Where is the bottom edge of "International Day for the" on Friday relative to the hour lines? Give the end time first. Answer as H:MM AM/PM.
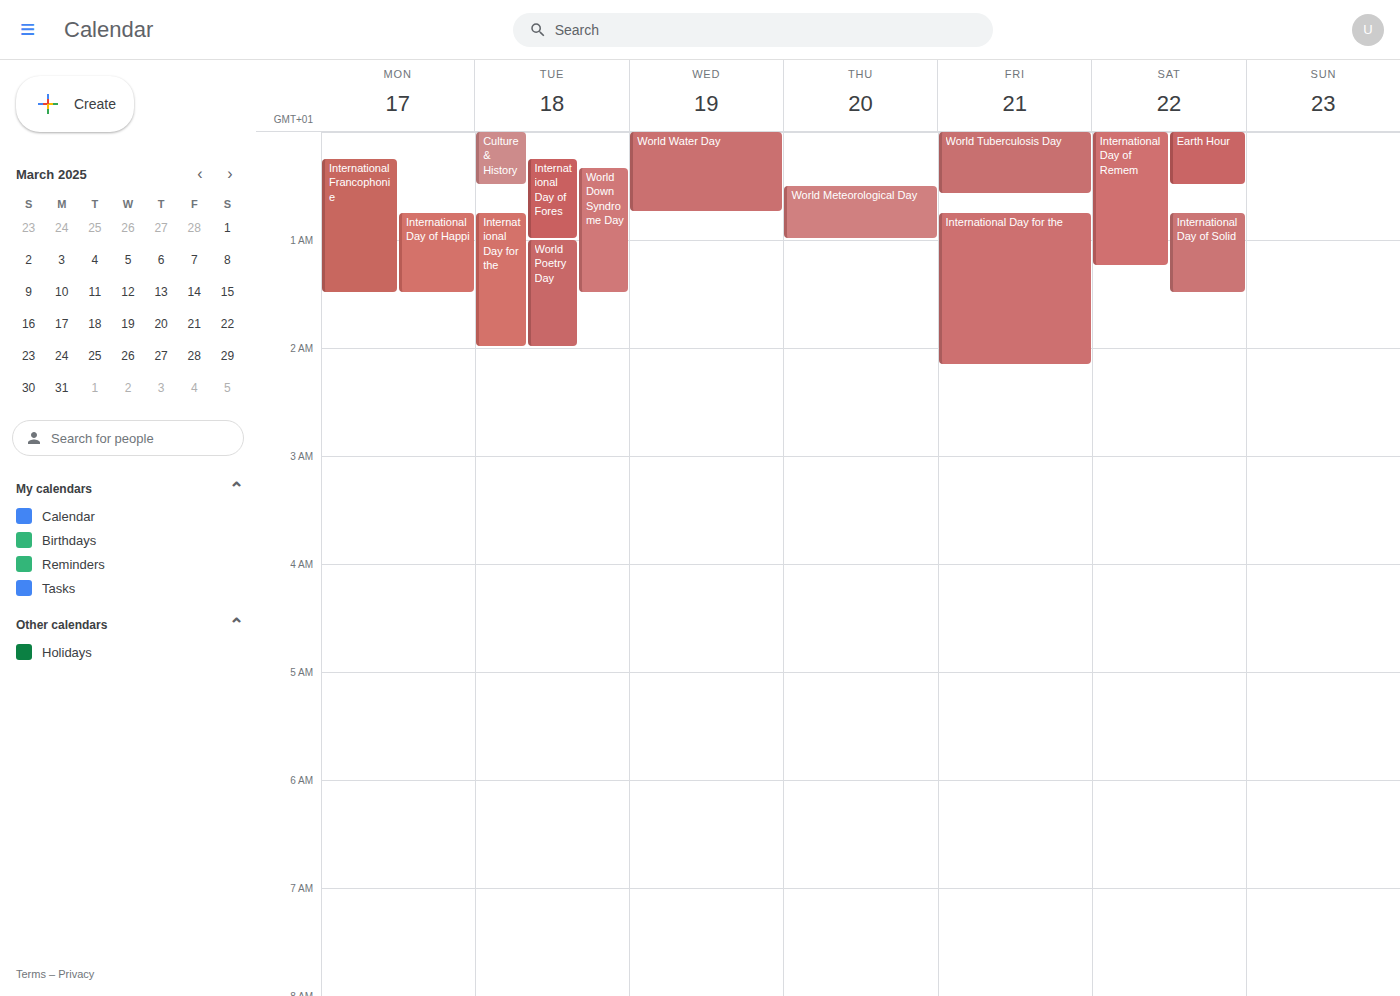
2:10 AM -- neither: 10 minutes below the 2 AM line and 50 minutes above the 3 AM line.